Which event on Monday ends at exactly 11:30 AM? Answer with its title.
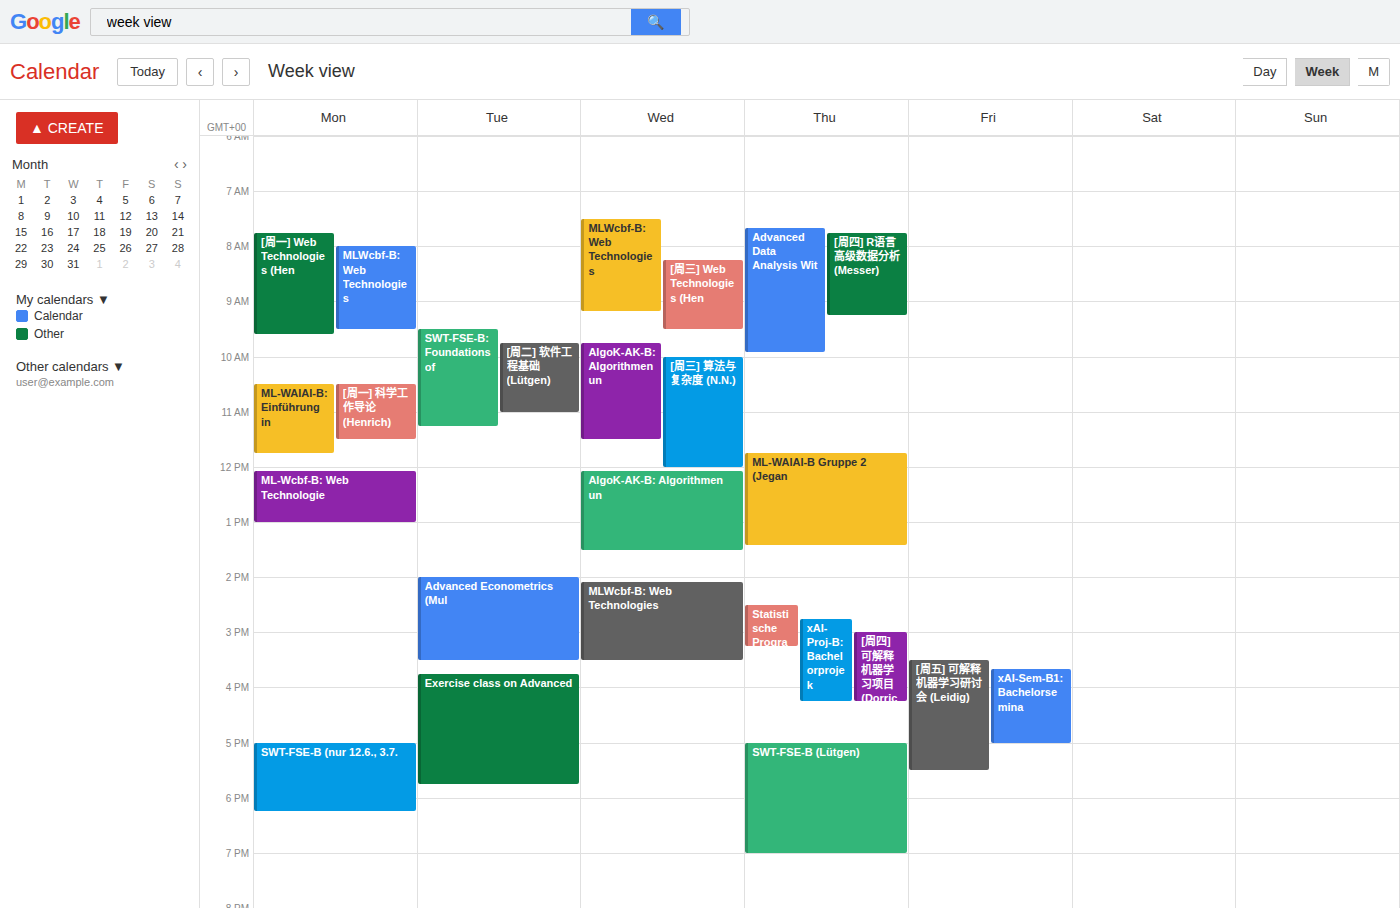
"[周一] 科学工作导论 (Henrich)"